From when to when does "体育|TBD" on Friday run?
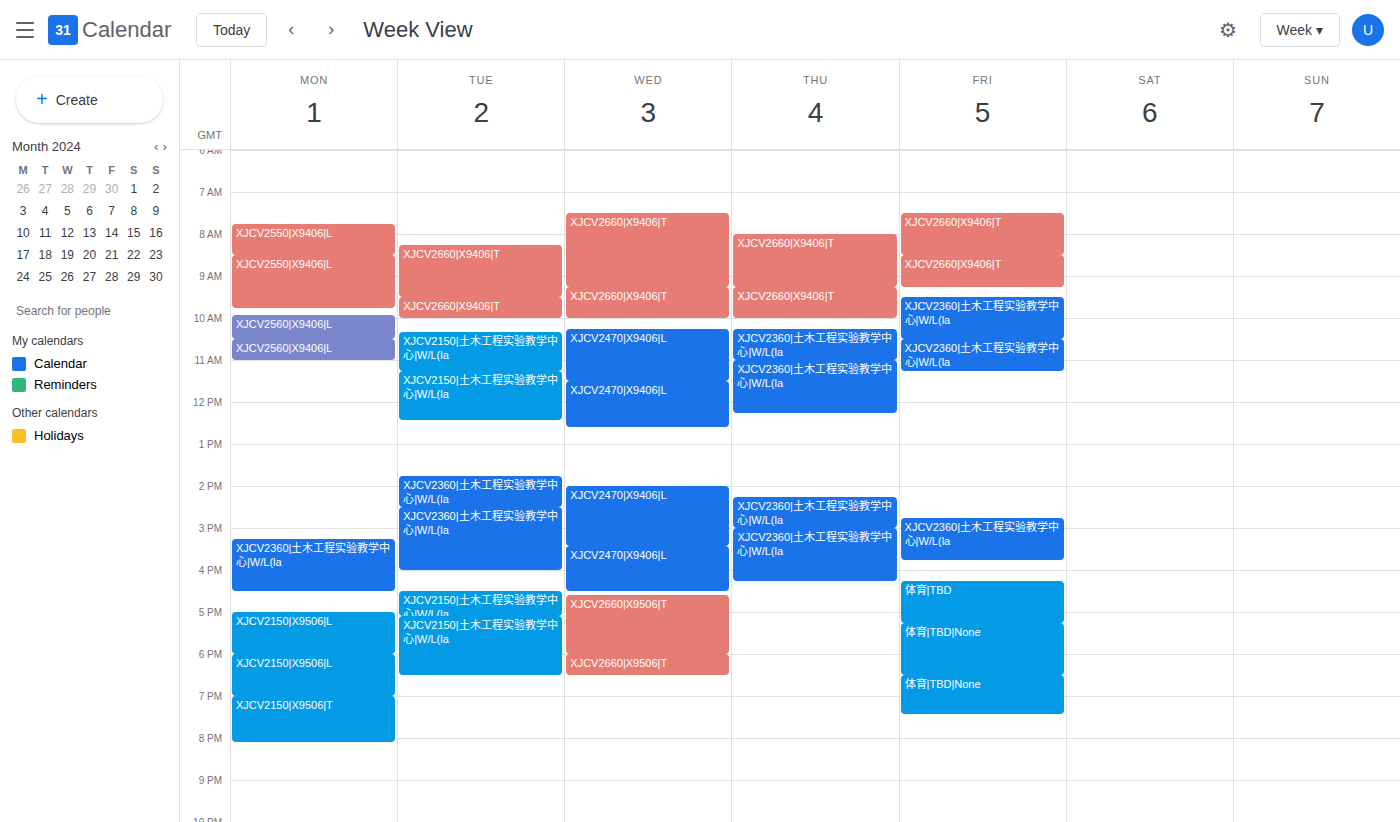
4:15 PM to 5:15 PM